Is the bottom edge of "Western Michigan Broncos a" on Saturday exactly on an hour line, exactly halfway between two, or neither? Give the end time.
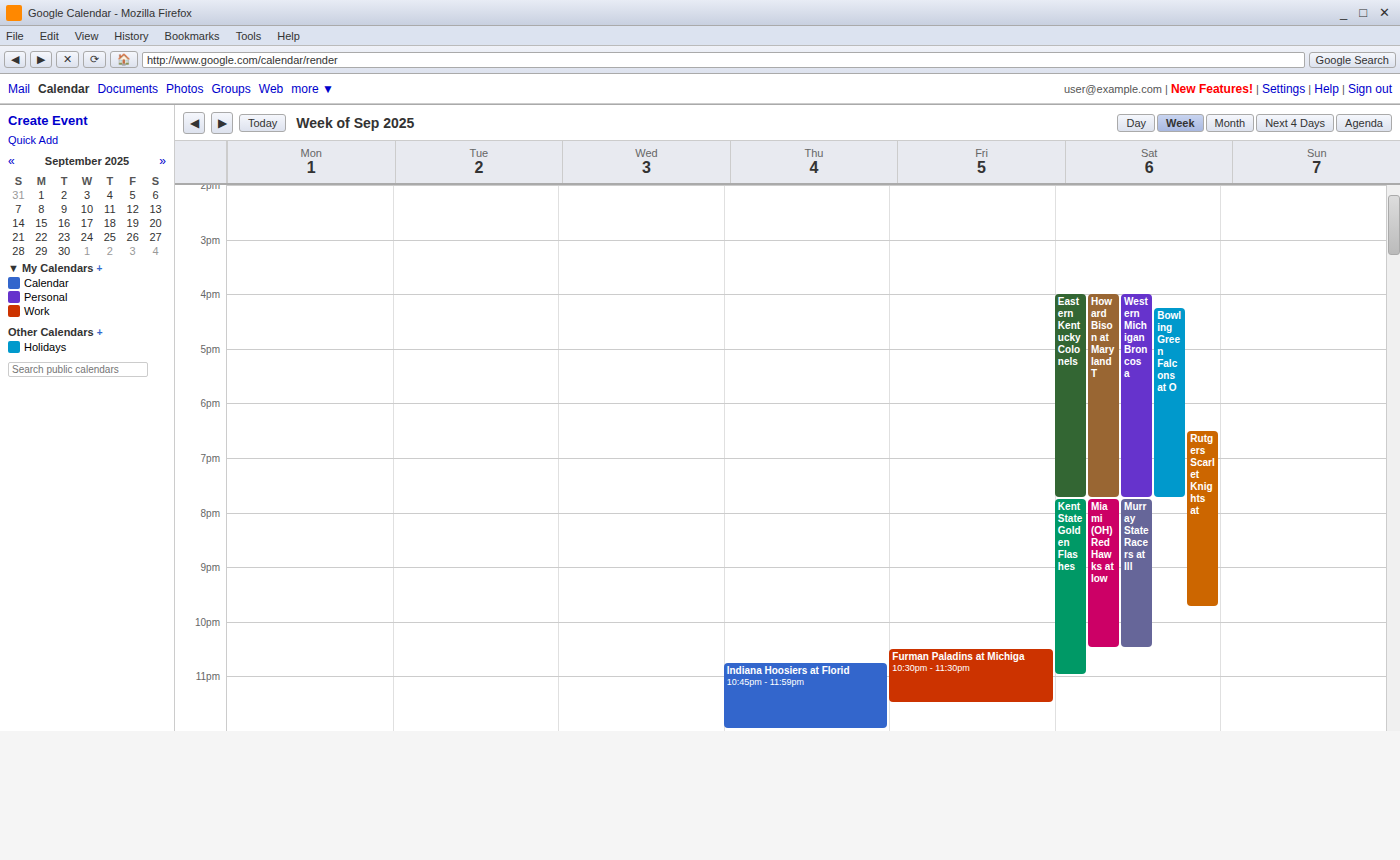
7:45 PM -- neither: three quarters of the way from the 7 PM line to the 8 PM line.